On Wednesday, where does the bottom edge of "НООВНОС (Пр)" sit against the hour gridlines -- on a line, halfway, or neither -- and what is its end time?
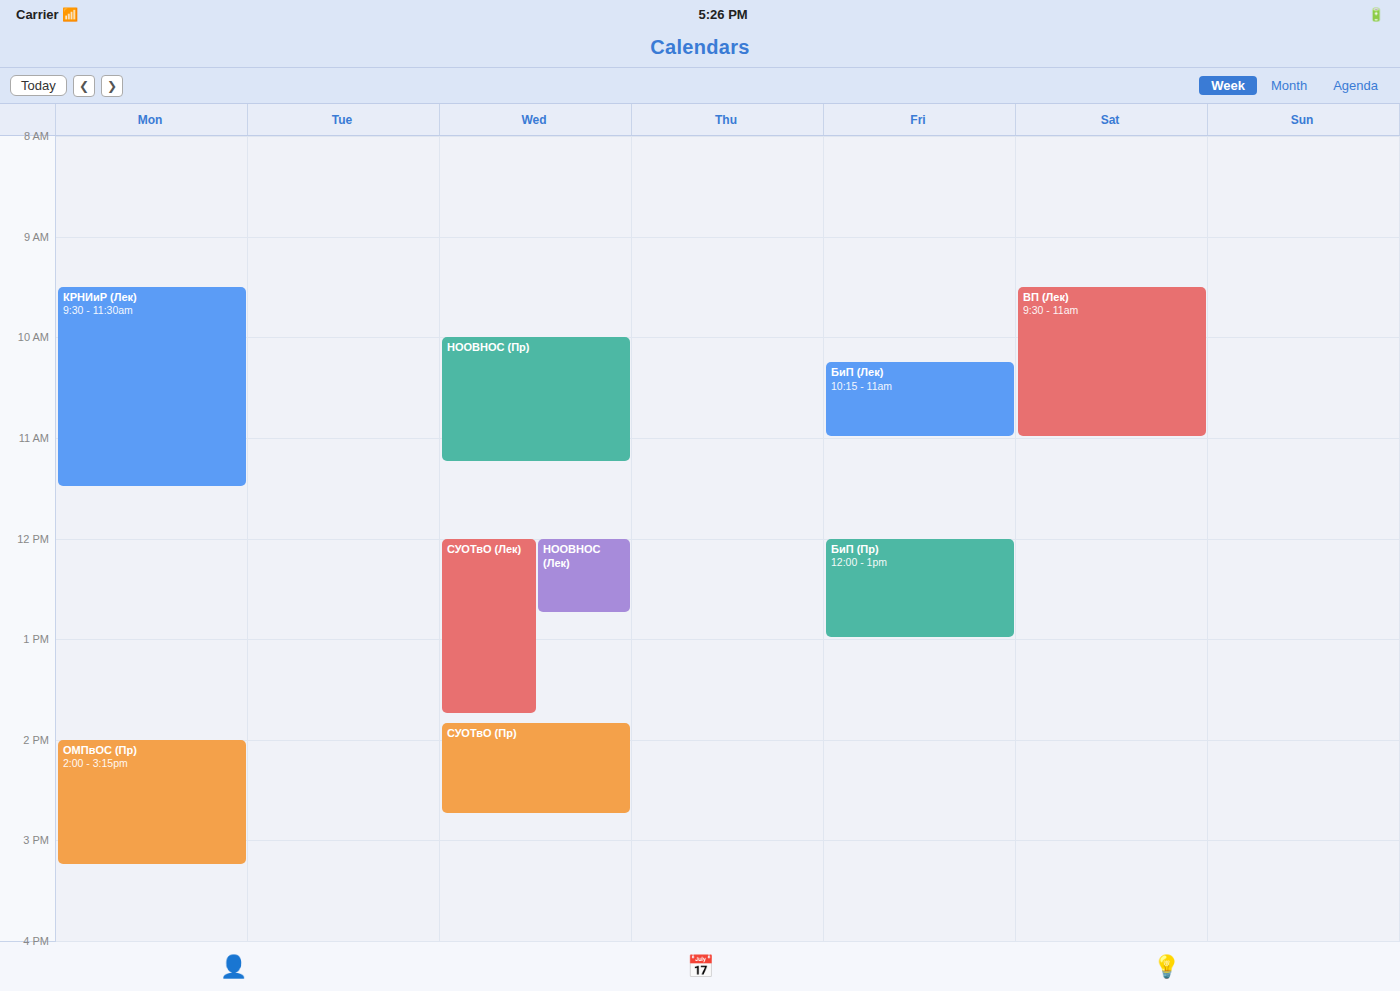
11:15 AM -- neither: a quarter of the way from the 11 AM line to the 12 PM line.